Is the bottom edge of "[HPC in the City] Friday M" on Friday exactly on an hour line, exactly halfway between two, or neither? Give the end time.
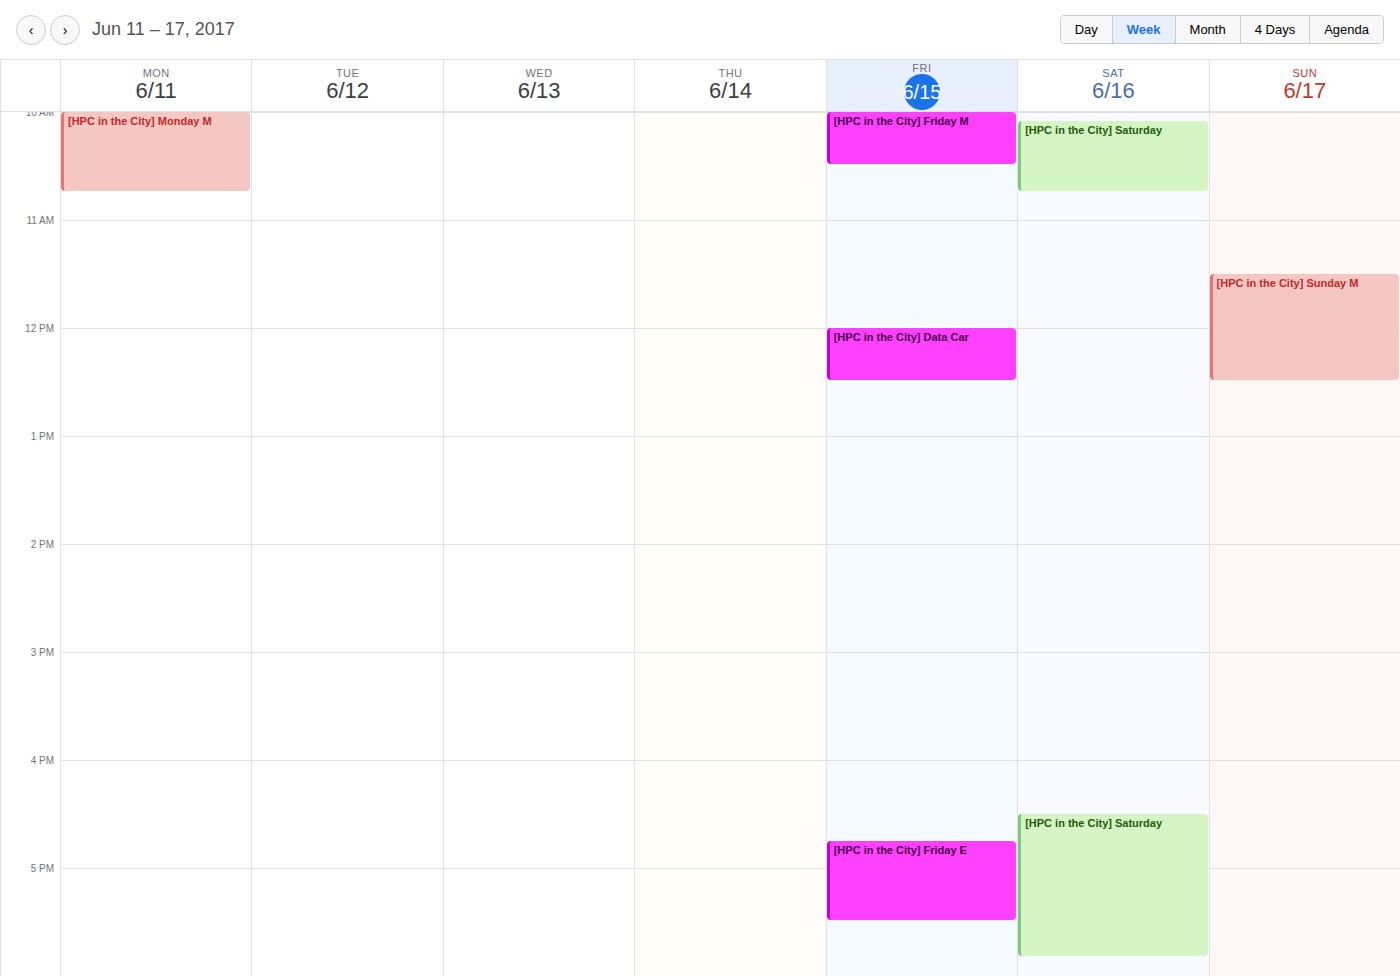
10:30 AM -- halfway between the 10 AM and 11 AM lines.